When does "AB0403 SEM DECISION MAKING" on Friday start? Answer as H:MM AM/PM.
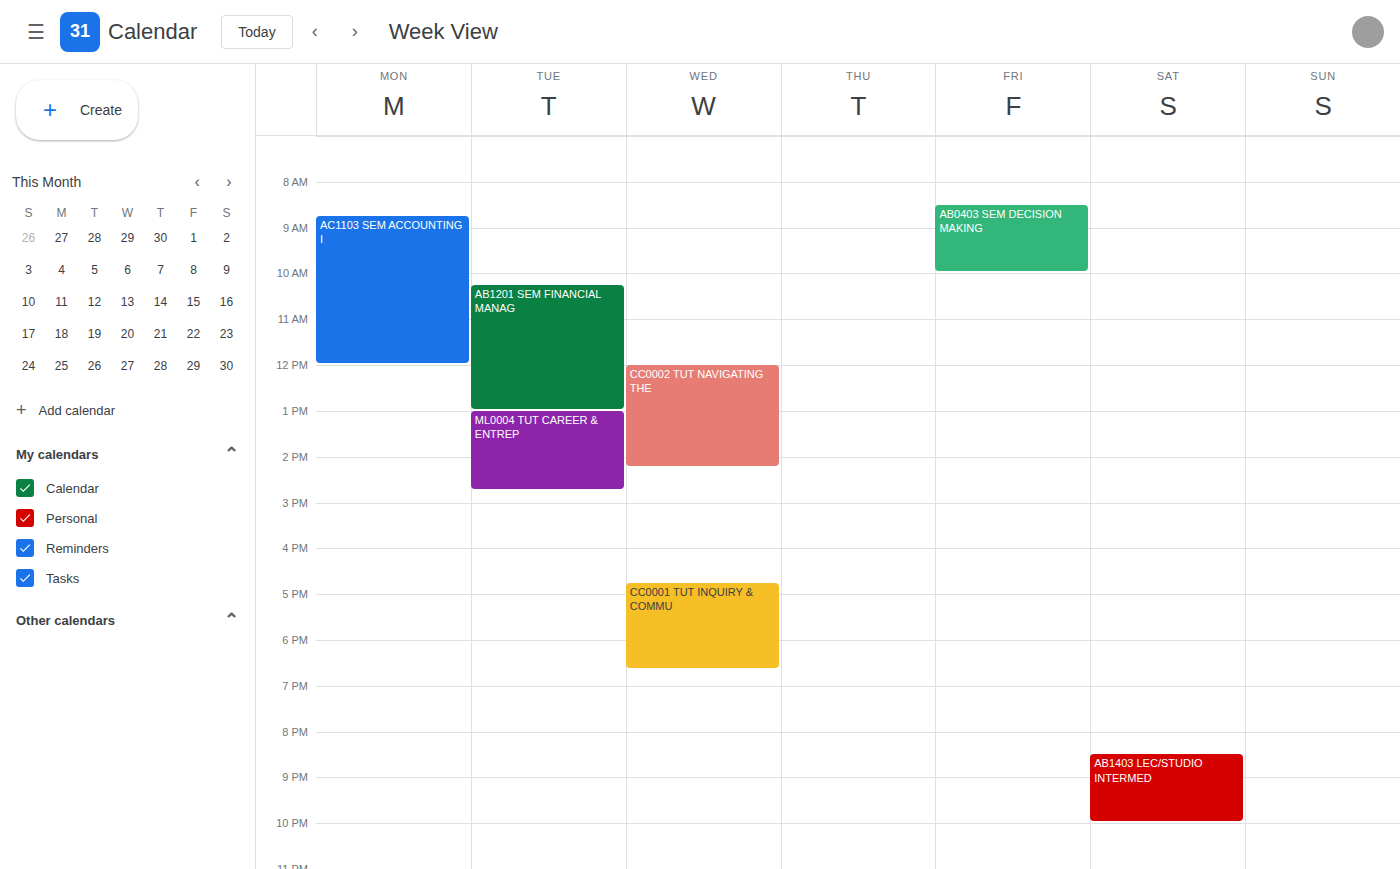
8:30 AM